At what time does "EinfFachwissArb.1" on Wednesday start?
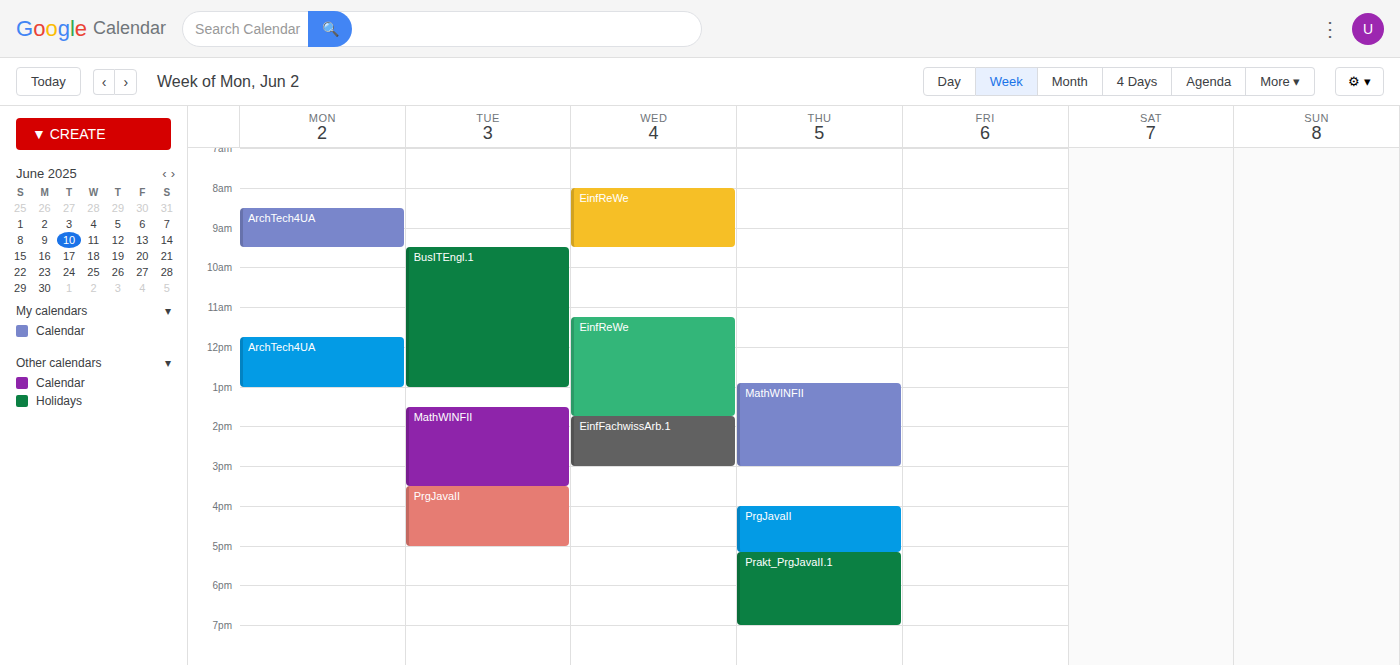
13:45